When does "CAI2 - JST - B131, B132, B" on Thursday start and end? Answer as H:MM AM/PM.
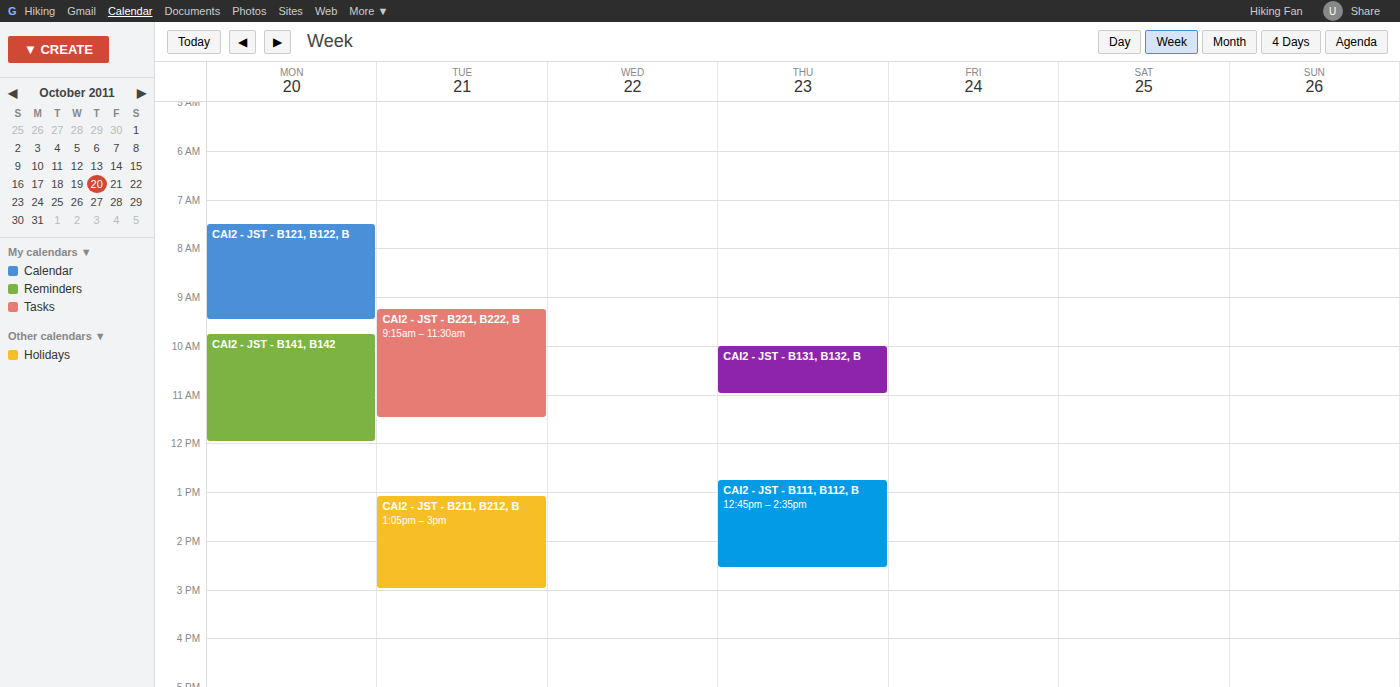
10:00 AM to 11:00 AM